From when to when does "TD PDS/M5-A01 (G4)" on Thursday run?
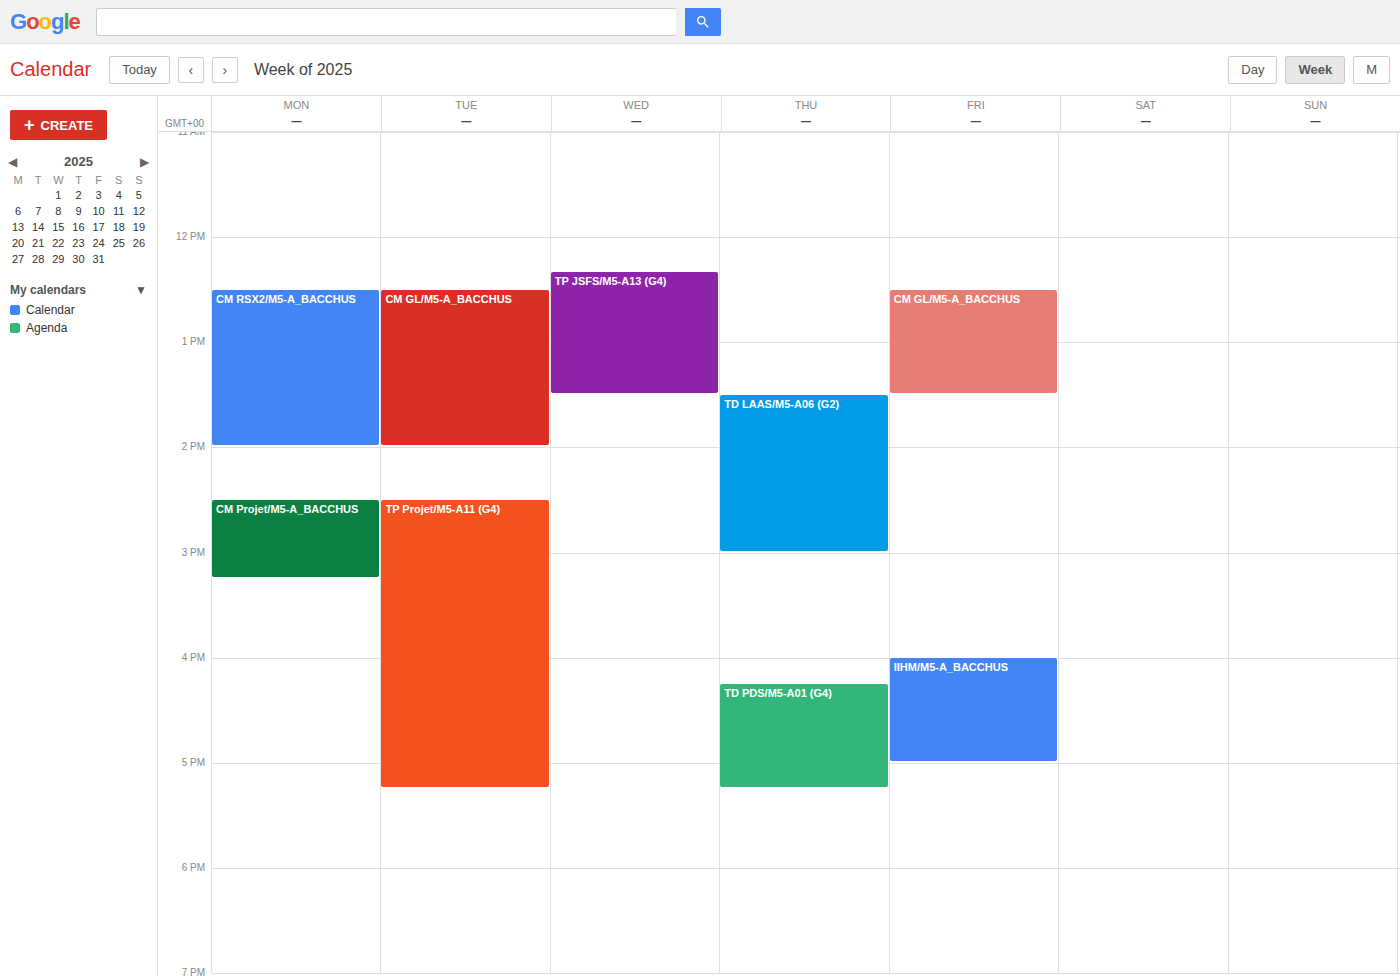
4:15 PM to 5:15 PM